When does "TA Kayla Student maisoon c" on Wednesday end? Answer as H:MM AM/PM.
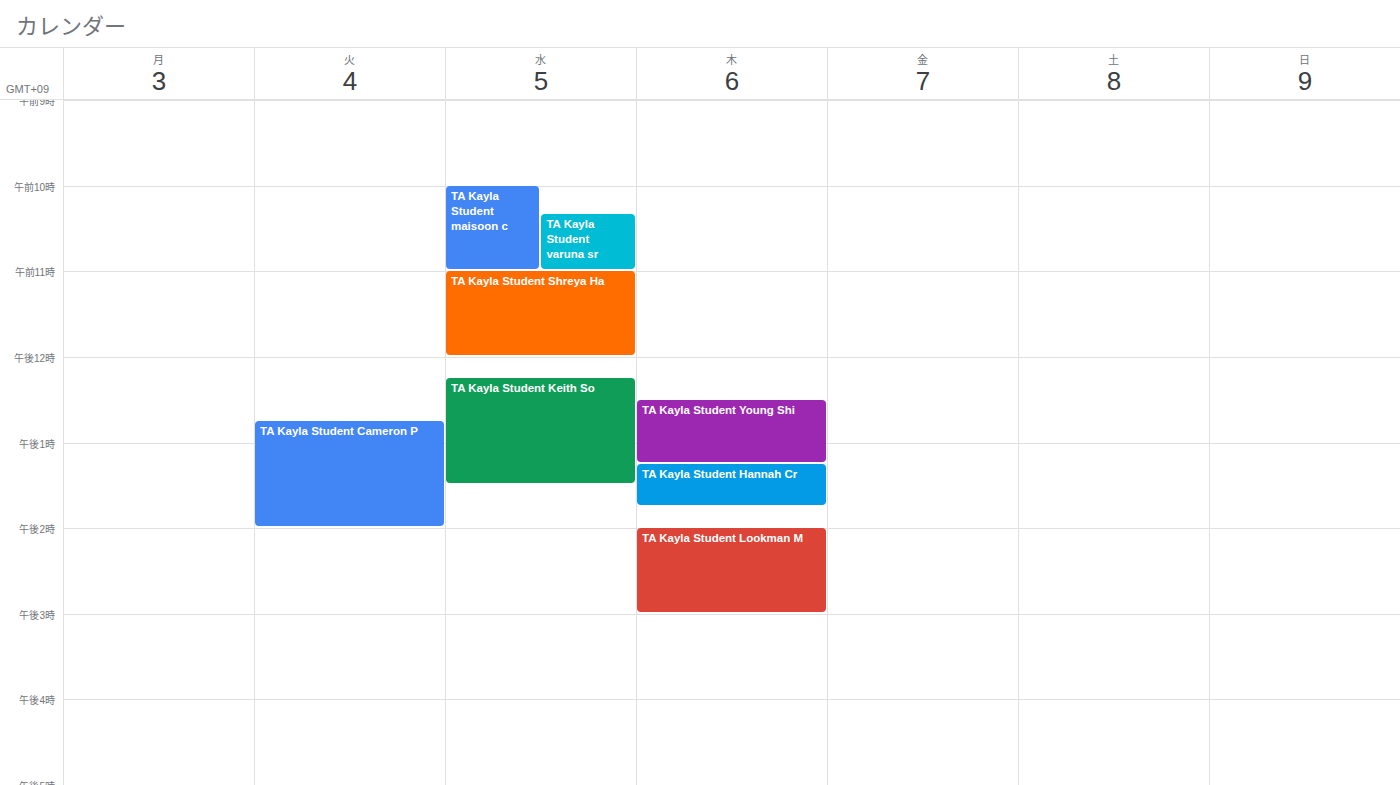
11:00 AM